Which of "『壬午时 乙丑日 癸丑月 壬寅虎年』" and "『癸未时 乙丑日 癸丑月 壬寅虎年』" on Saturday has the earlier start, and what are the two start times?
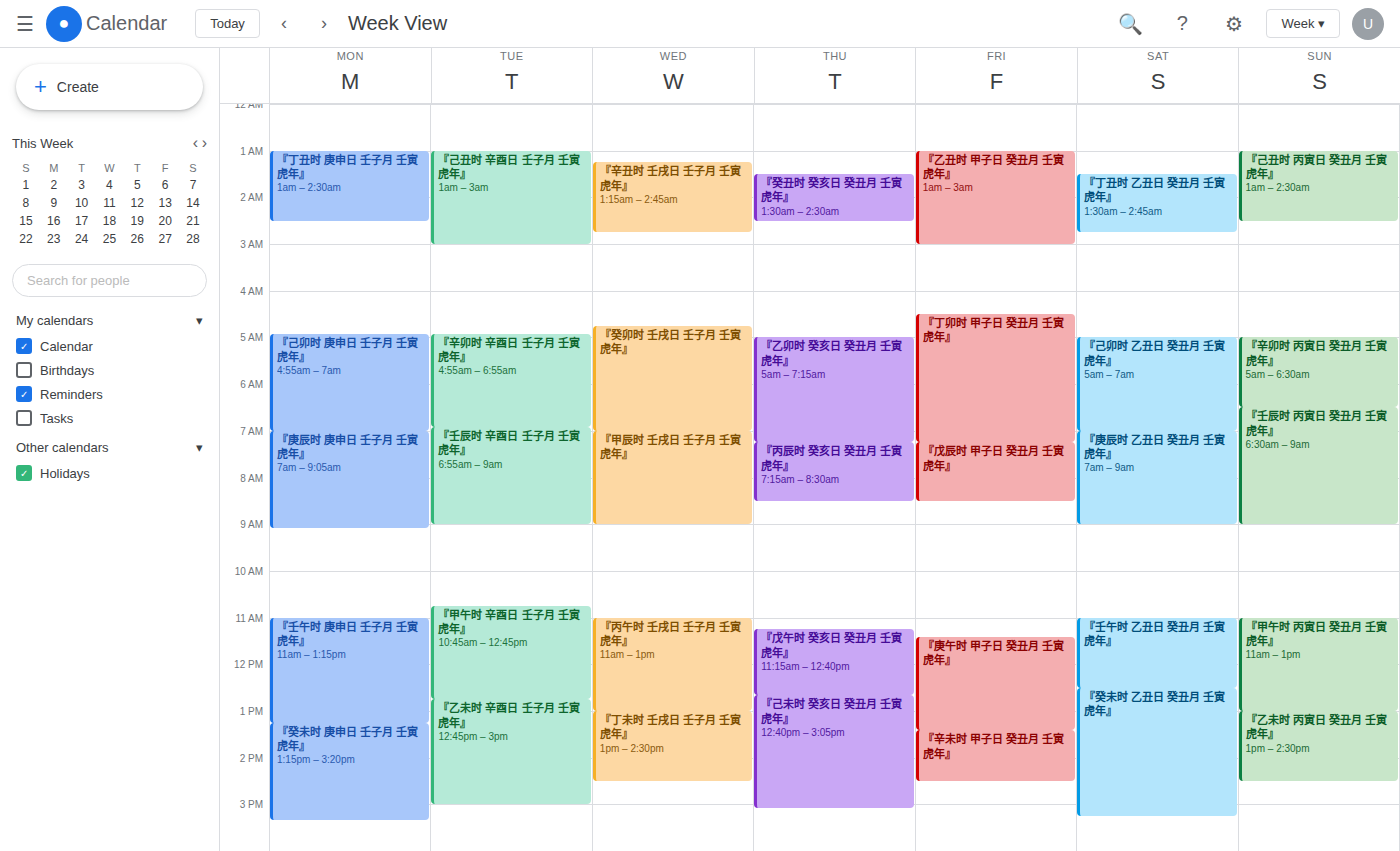
"『壬午时 乙丑日 癸丑月 壬寅虎年』" 11:00 AM; "『癸未时 乙丑日 癸丑月 壬寅虎年』" 12:30 PM.